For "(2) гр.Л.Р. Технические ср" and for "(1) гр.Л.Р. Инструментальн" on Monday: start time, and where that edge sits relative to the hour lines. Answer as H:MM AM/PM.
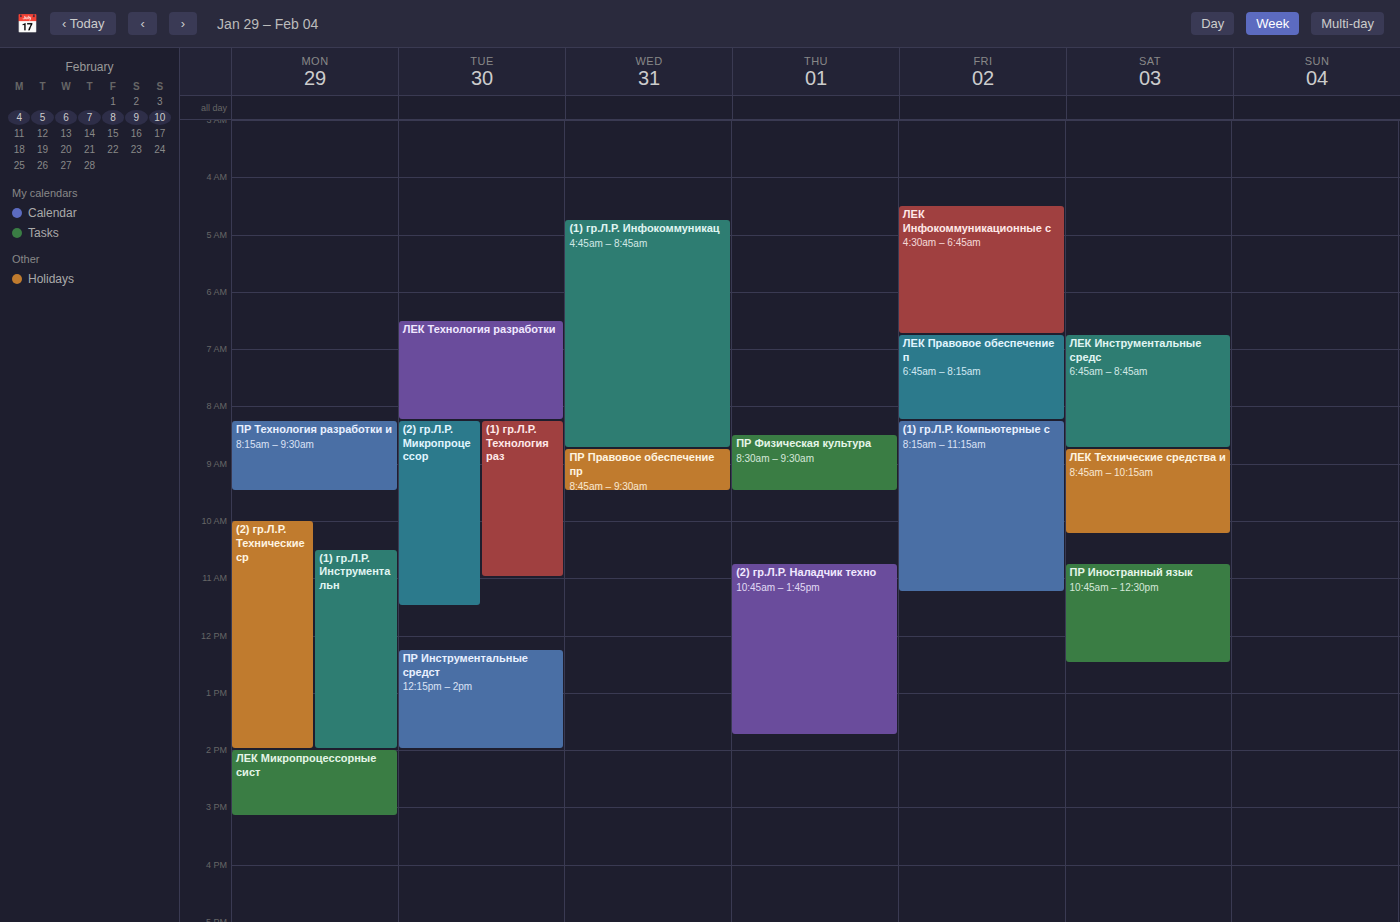
"(2) гр.Л.Р. Технические ср": 10:00 AM, exactly on the 10 AM line. "(1) гр.Л.Р. Инструментальн": 10:30 AM, halfway between the 10 AM and 11 AM lines.